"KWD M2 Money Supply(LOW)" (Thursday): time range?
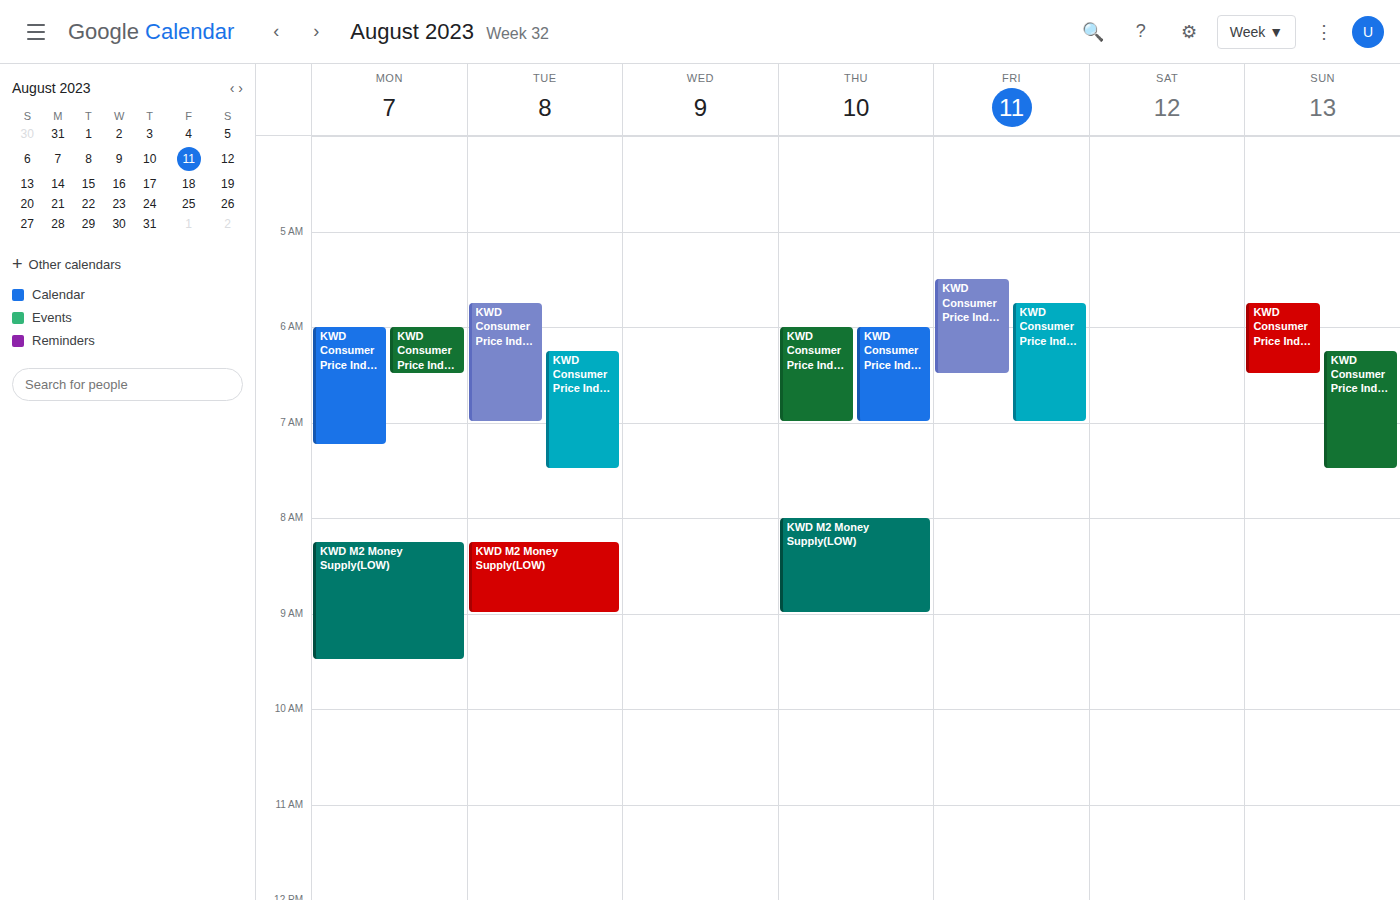
8:00 AM to 9:00 AM